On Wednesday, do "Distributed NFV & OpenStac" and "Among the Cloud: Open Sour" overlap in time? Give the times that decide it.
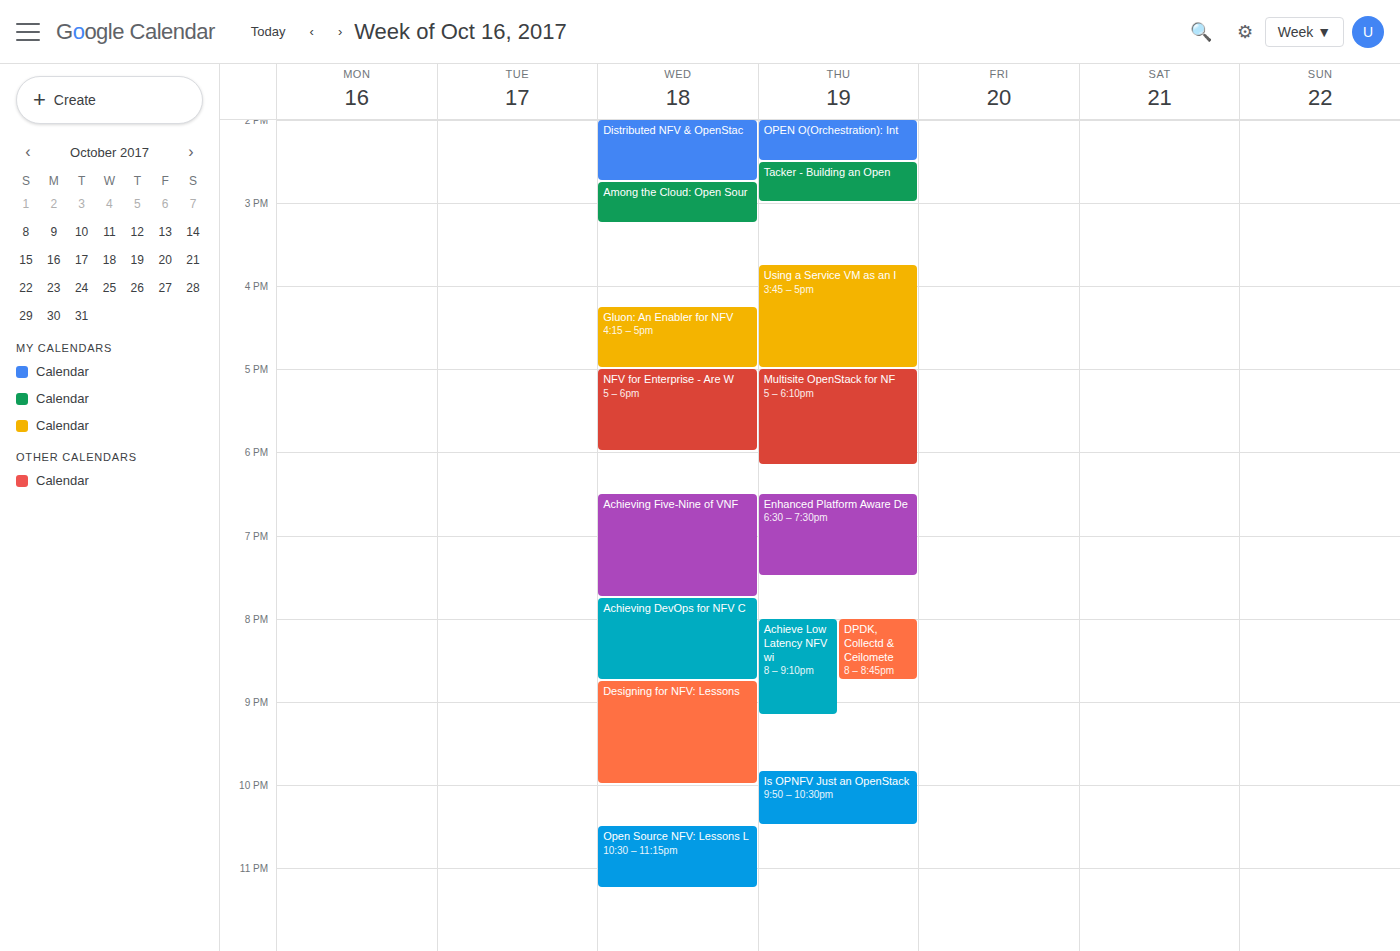
"Distributed NFV & OpenStac" ends at 2:45 PM, exactly when "Among the Cloud: Open Sour" starts -- they touch but do not overlap.